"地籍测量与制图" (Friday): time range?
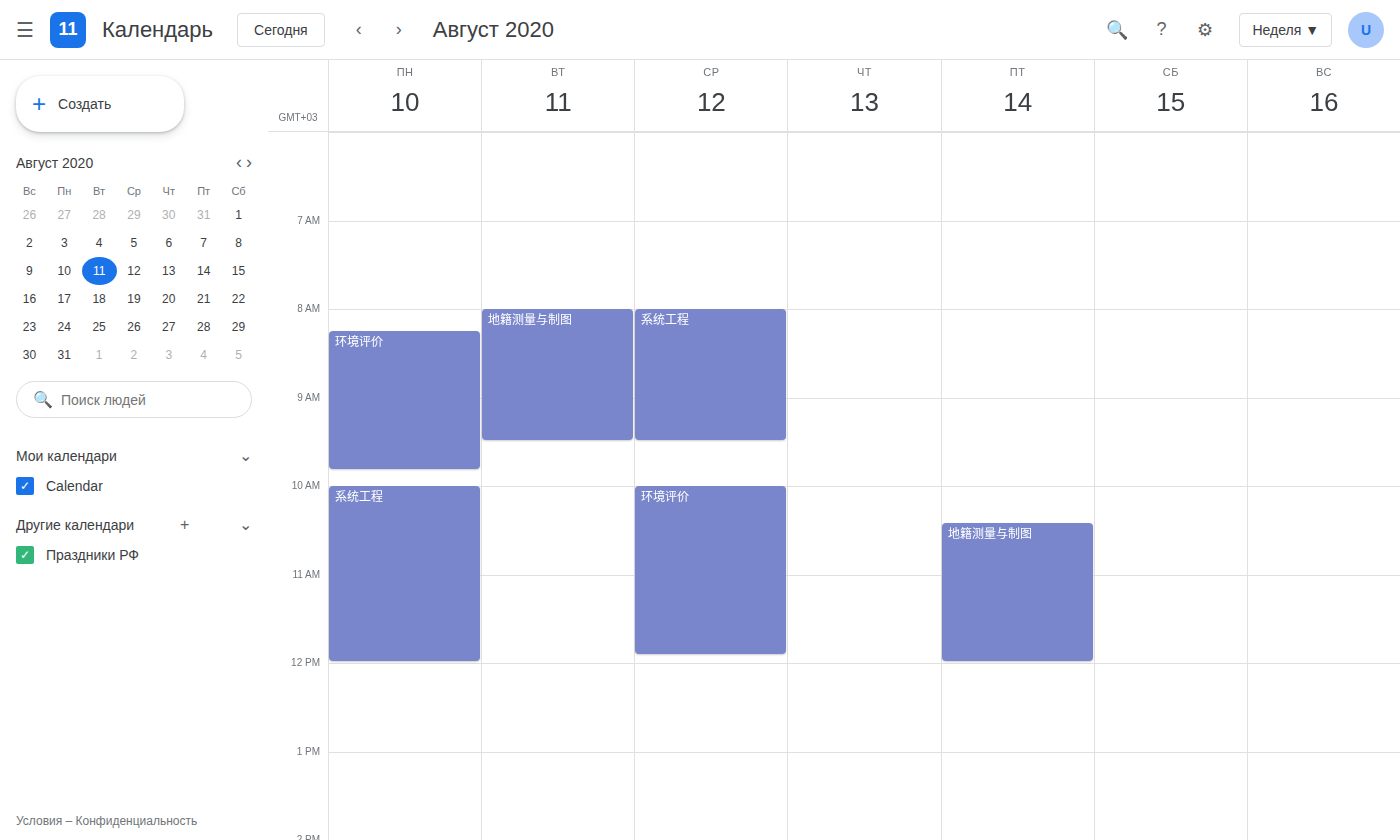
10:25 to 12:00